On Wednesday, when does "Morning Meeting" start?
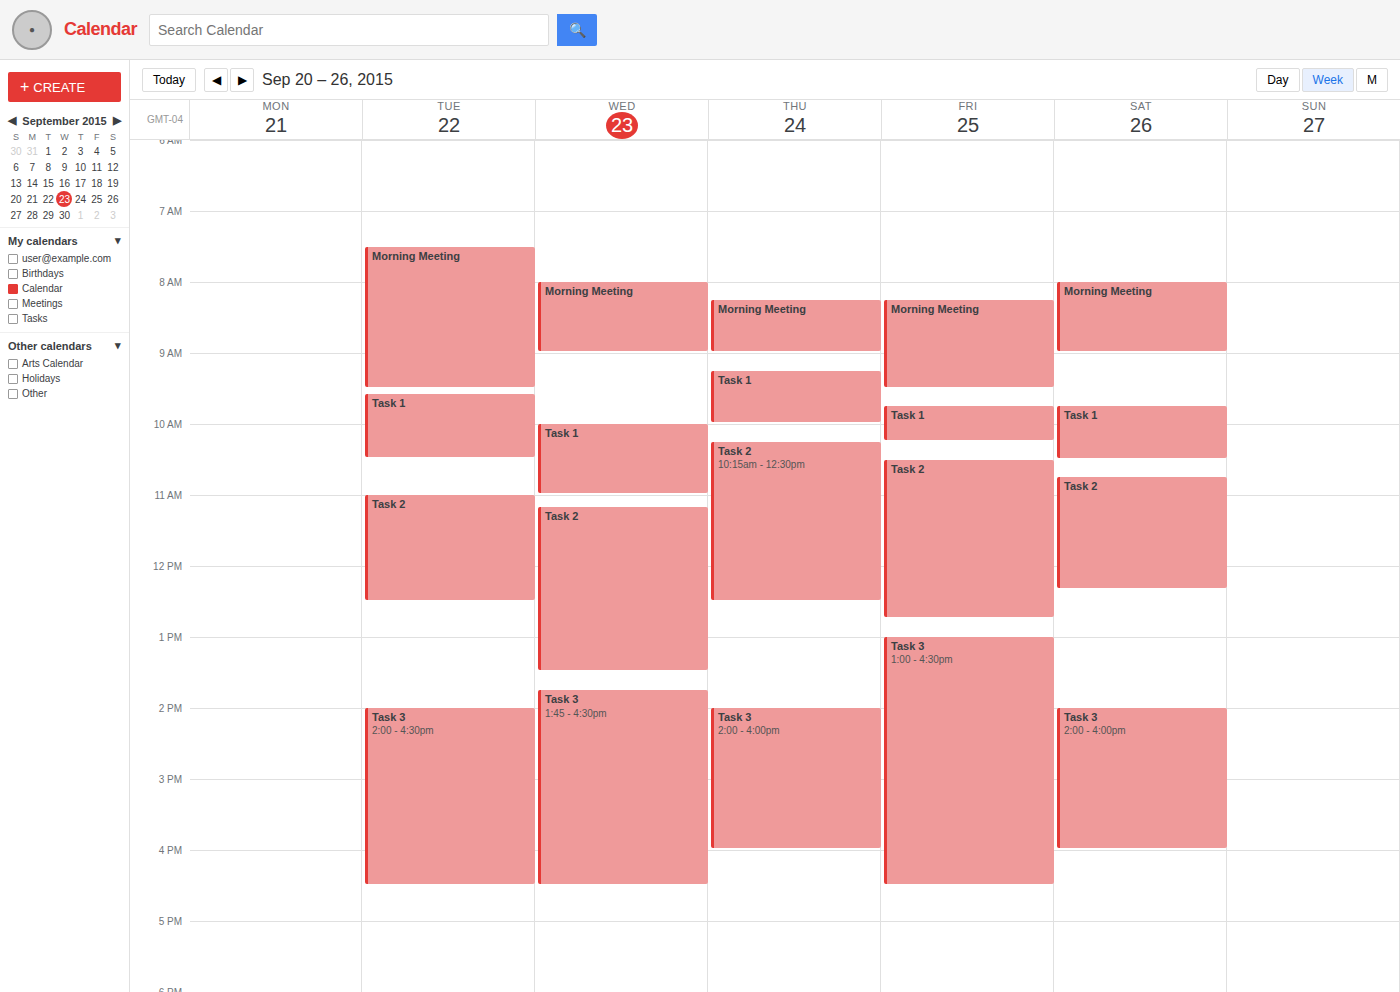
8:00 AM